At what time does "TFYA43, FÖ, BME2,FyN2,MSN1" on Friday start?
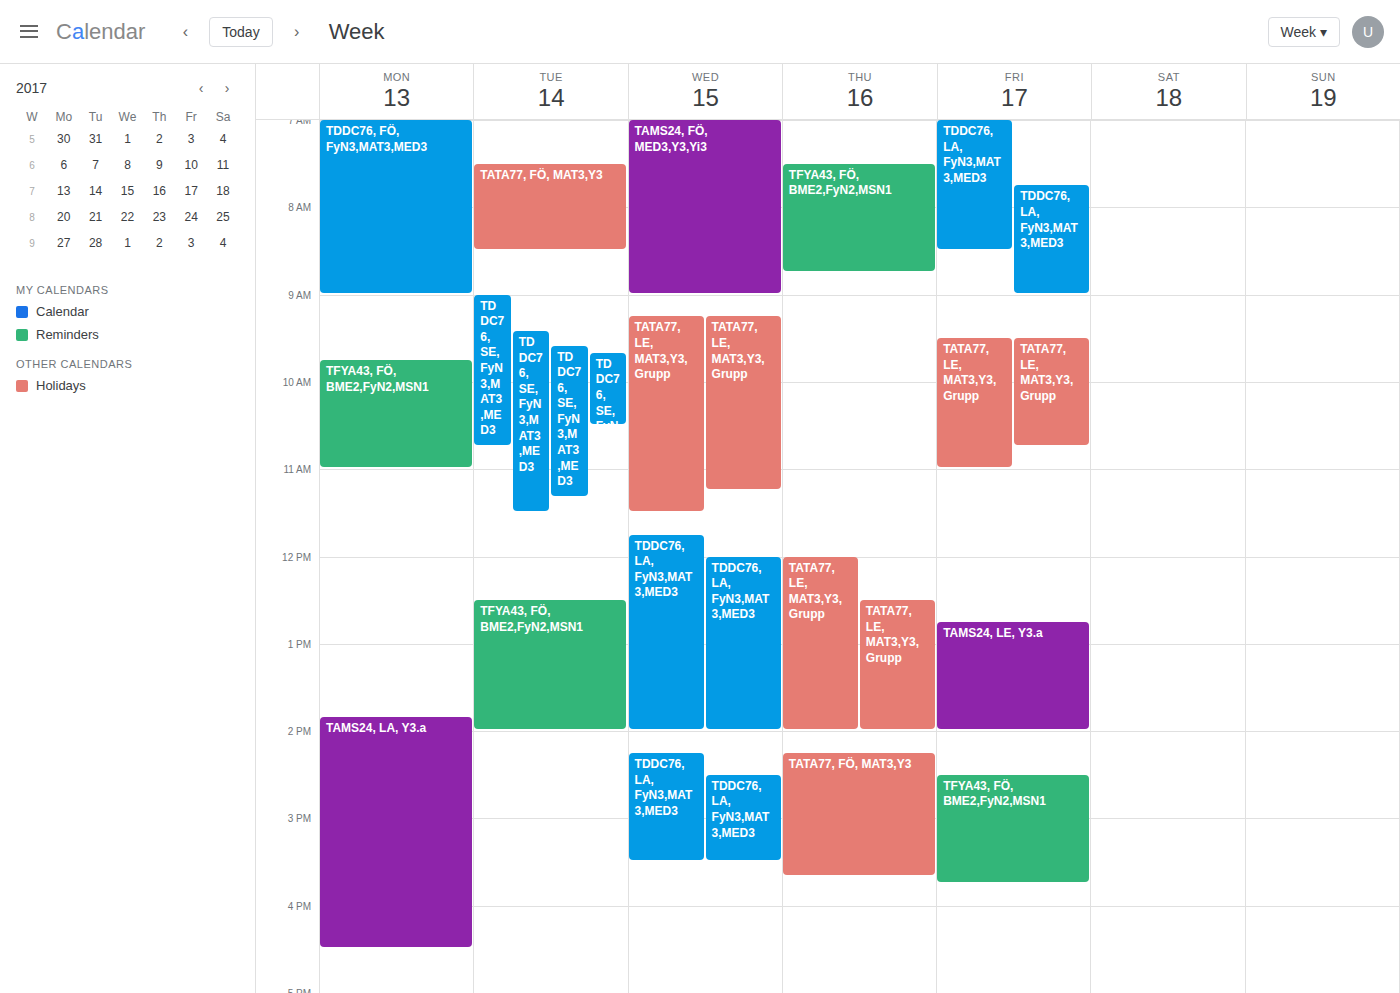
2:30 PM